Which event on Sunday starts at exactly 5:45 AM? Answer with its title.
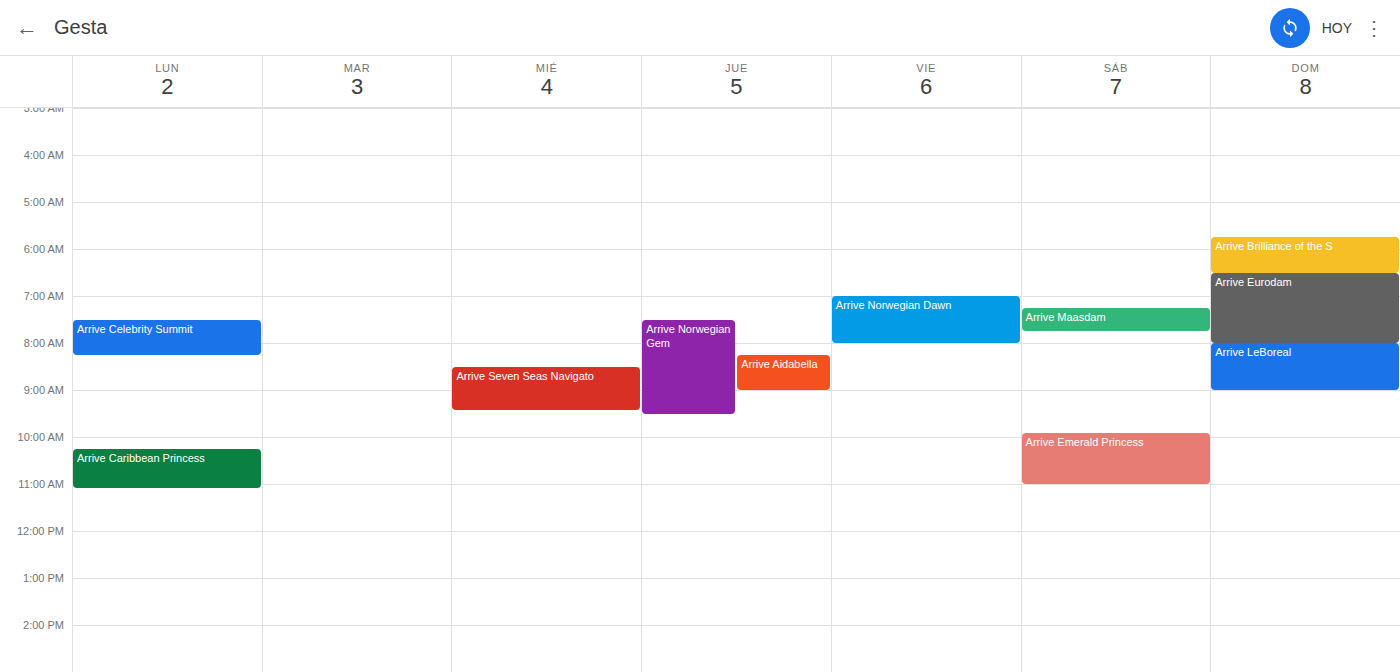
"Arrive Brilliance of the S"